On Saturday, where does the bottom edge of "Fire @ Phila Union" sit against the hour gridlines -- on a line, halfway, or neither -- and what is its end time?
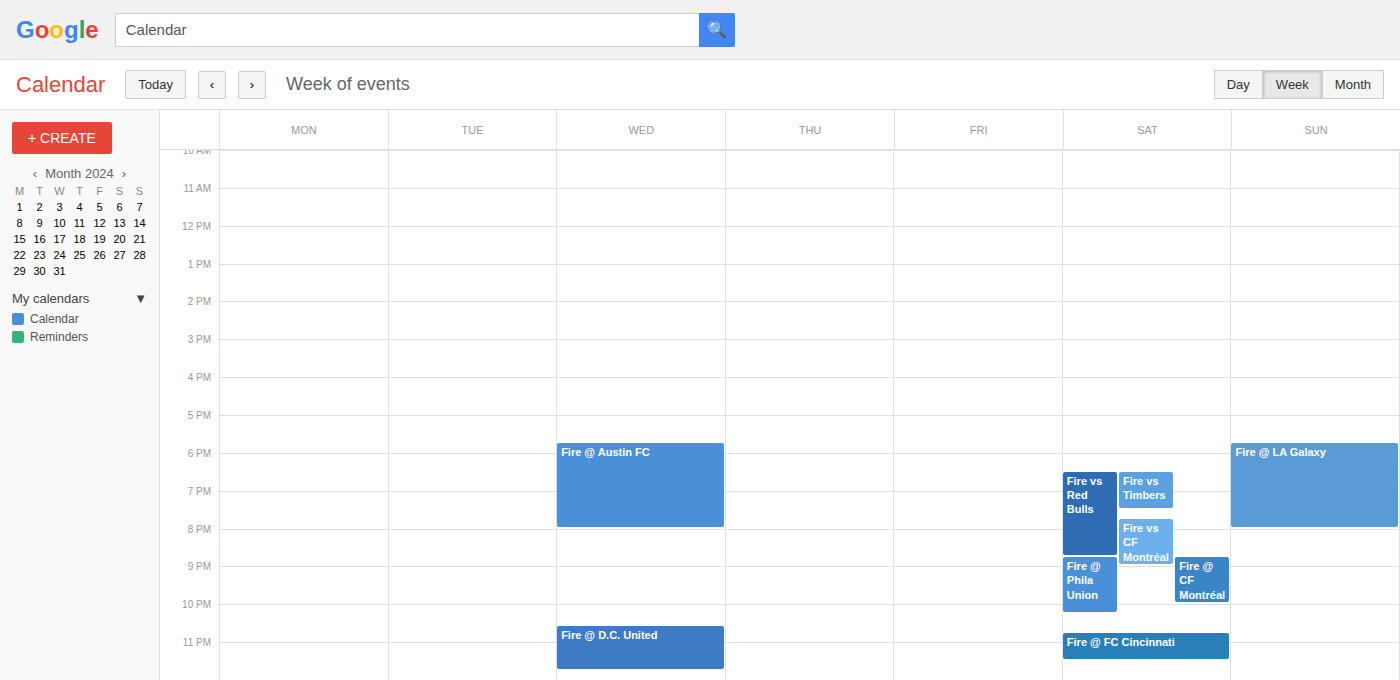
22:15 -- neither: a quarter of the way from the 22:00 line to the 23:00 line.